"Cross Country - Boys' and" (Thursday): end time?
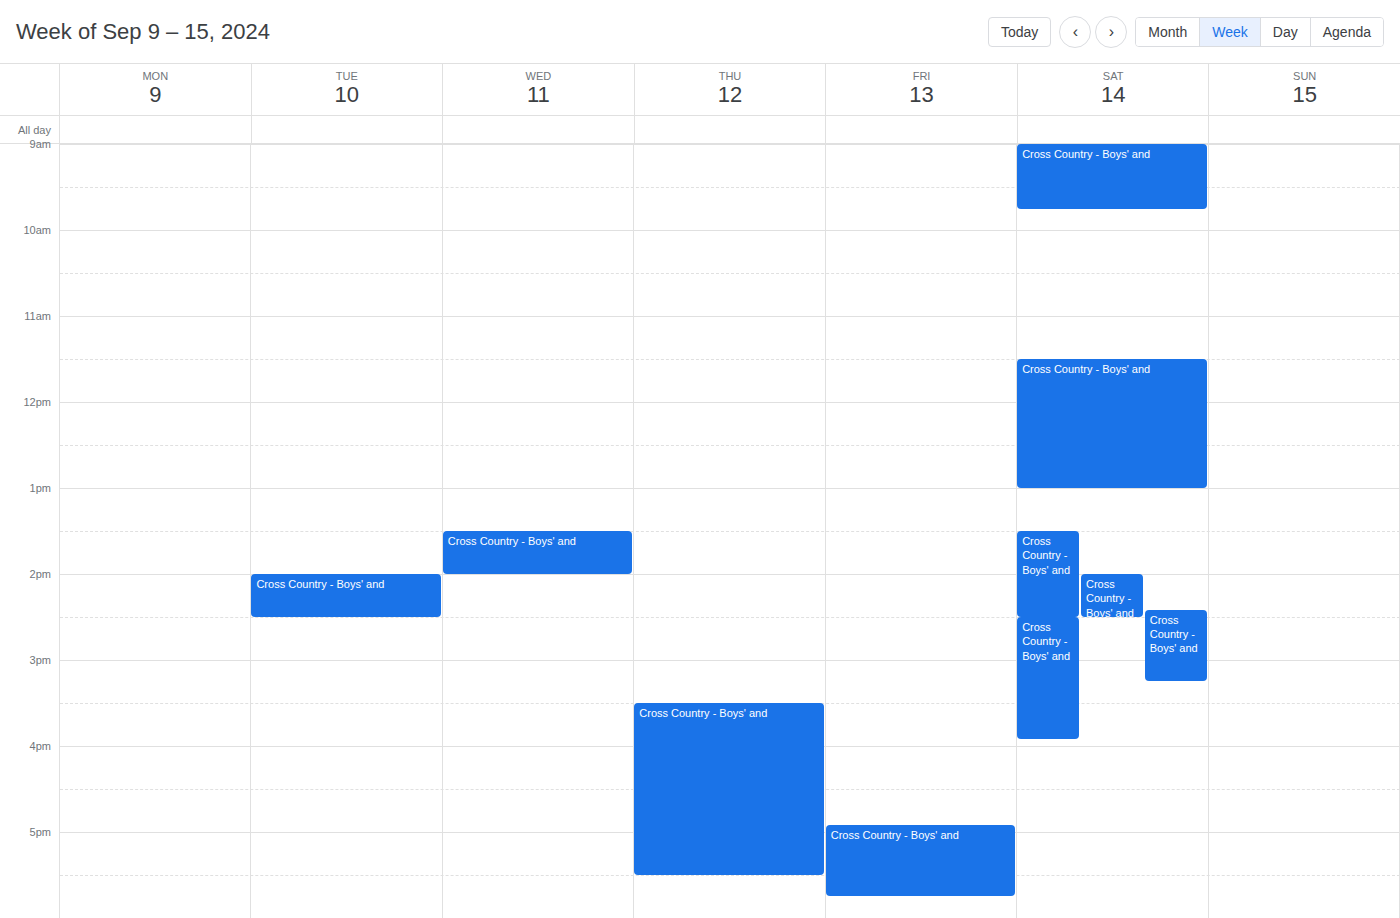
5:30 PM